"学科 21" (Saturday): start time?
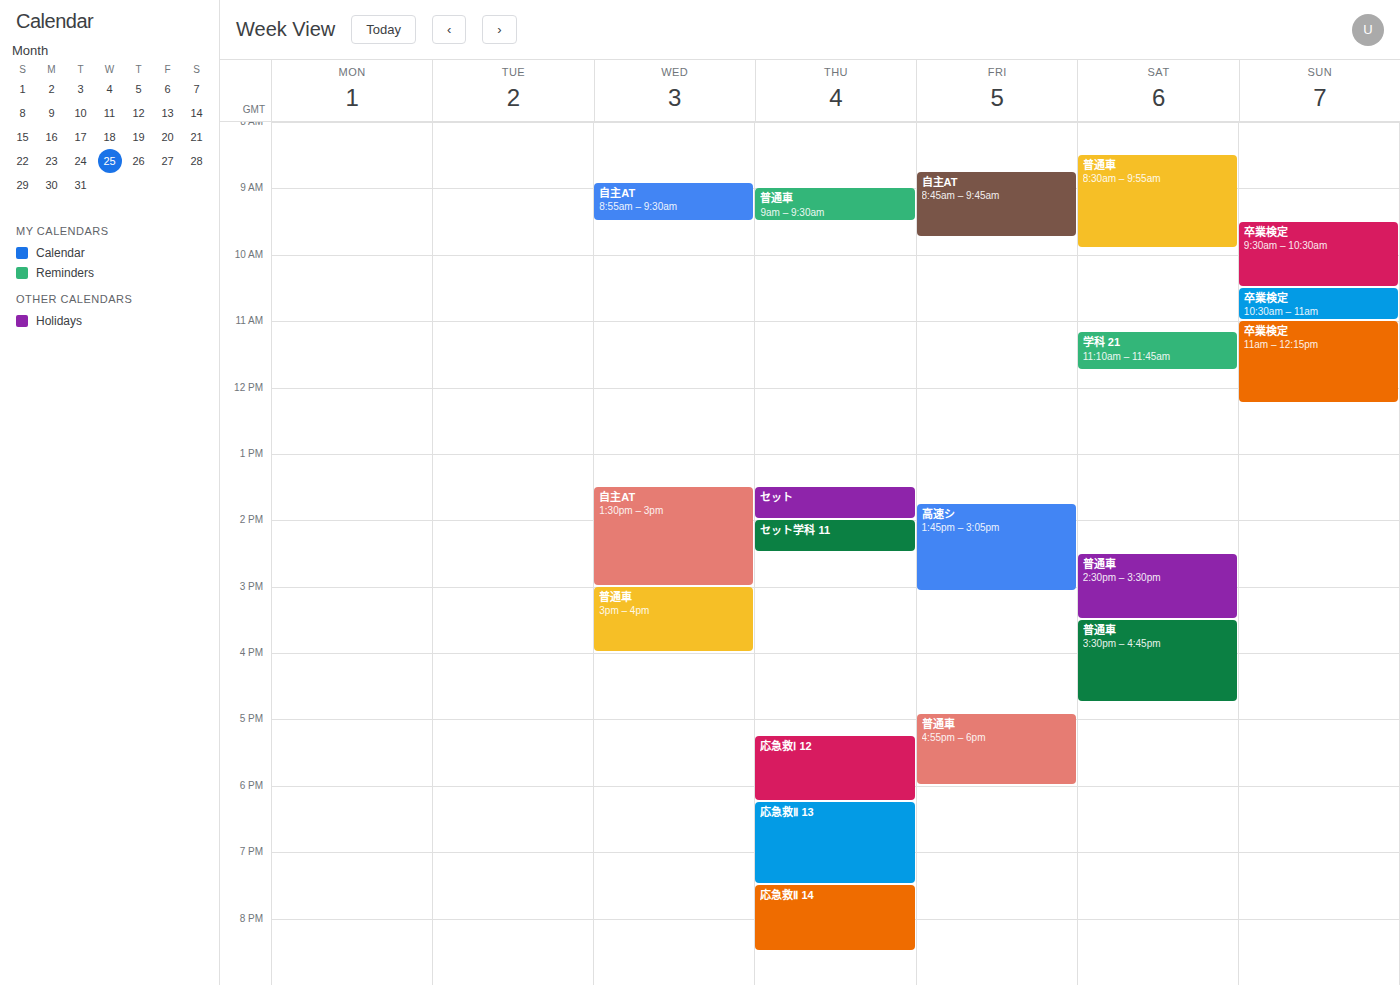
11:10 AM